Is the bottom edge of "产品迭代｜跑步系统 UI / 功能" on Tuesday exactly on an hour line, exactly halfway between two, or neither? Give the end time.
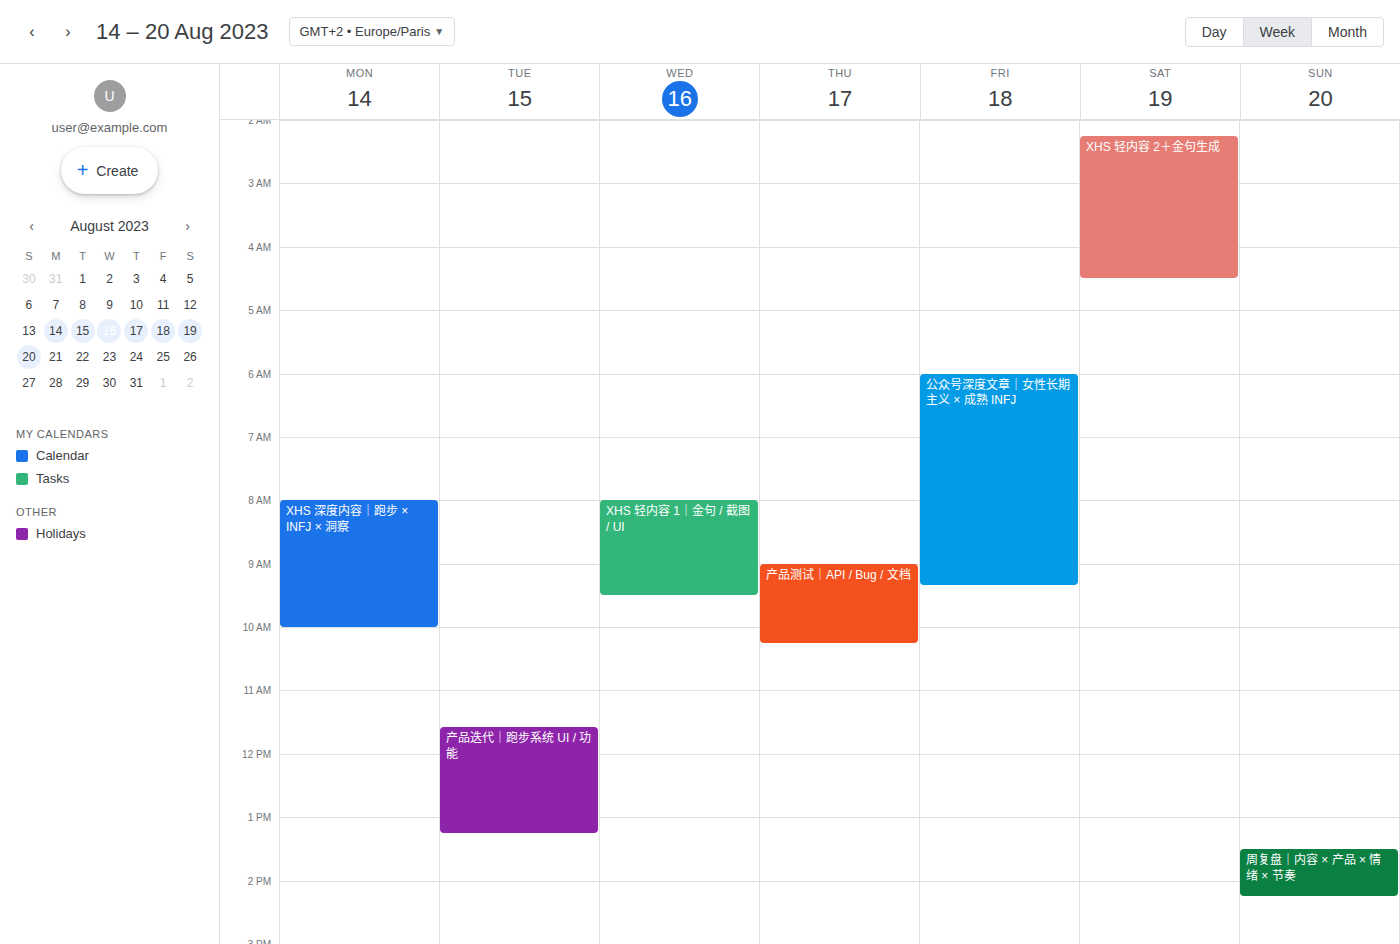
13:15 -- neither: a quarter of the way from the 13:00 line to the 14:00 line.